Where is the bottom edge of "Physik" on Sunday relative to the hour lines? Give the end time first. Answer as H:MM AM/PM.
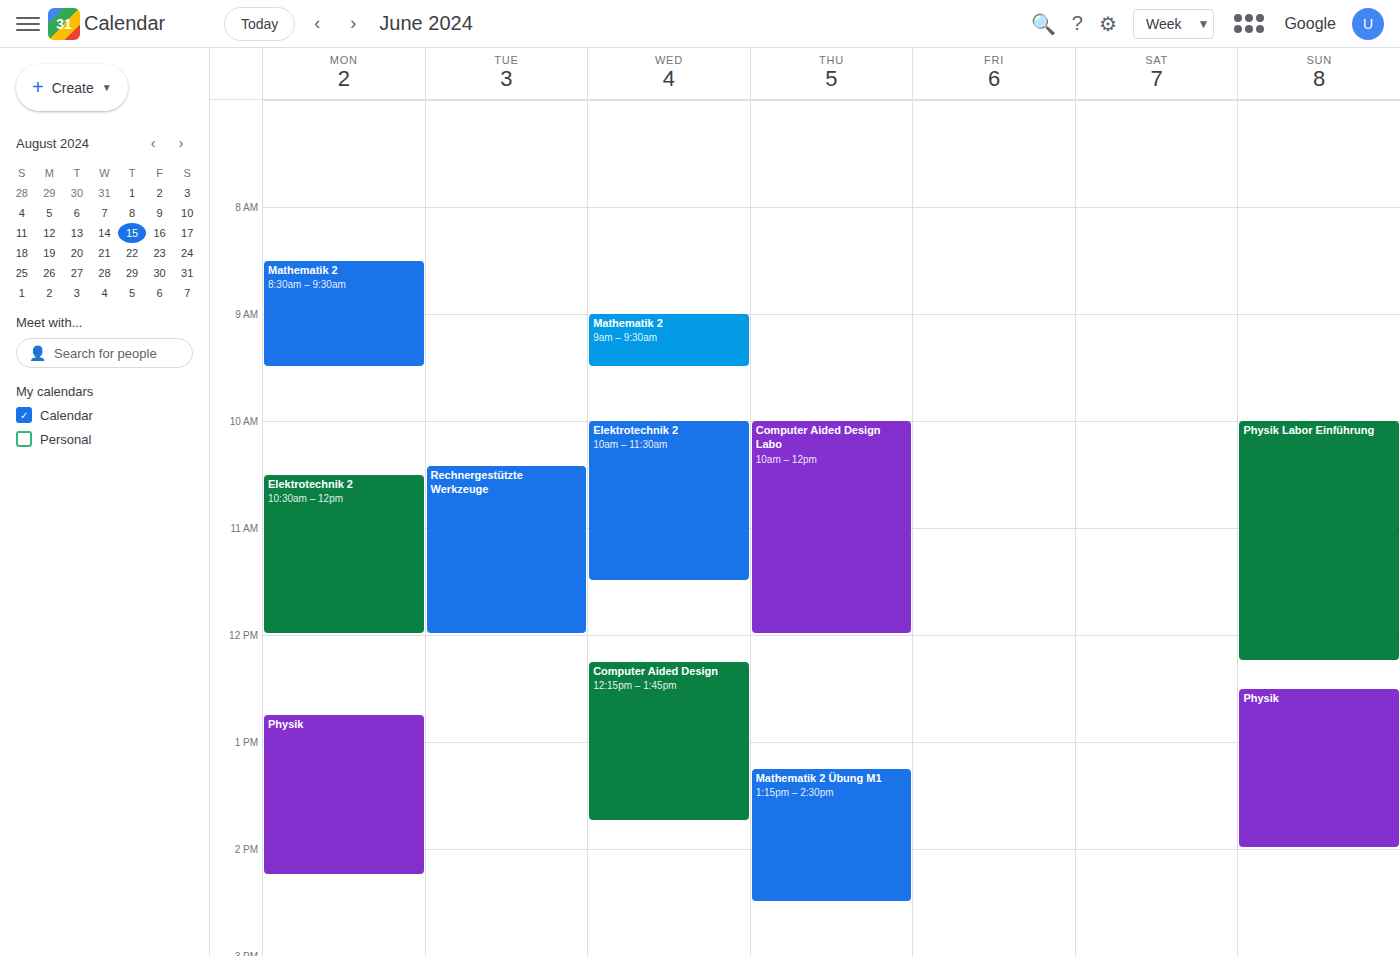
2:00 PM -- exactly on the 2 PM line.